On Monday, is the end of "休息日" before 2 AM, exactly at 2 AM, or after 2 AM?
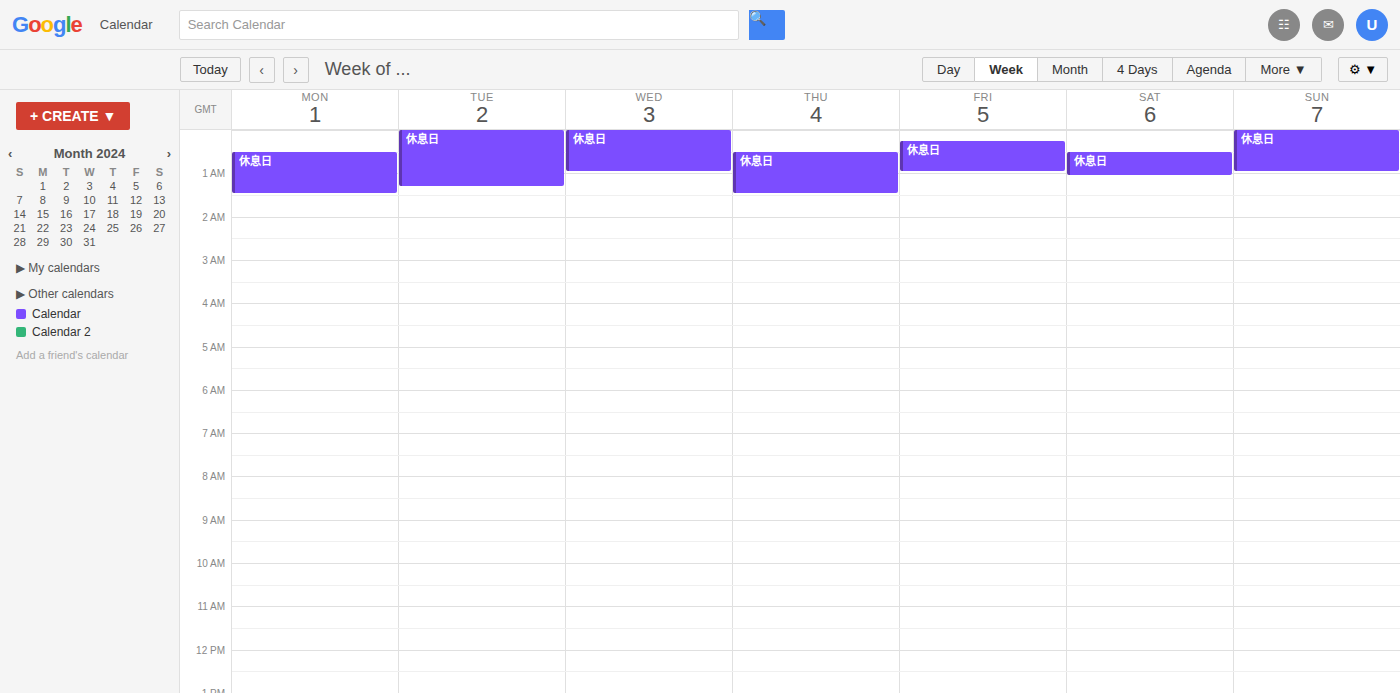
1:30 AM -- before 2 AM, 30 minutes above the 2 AM line.